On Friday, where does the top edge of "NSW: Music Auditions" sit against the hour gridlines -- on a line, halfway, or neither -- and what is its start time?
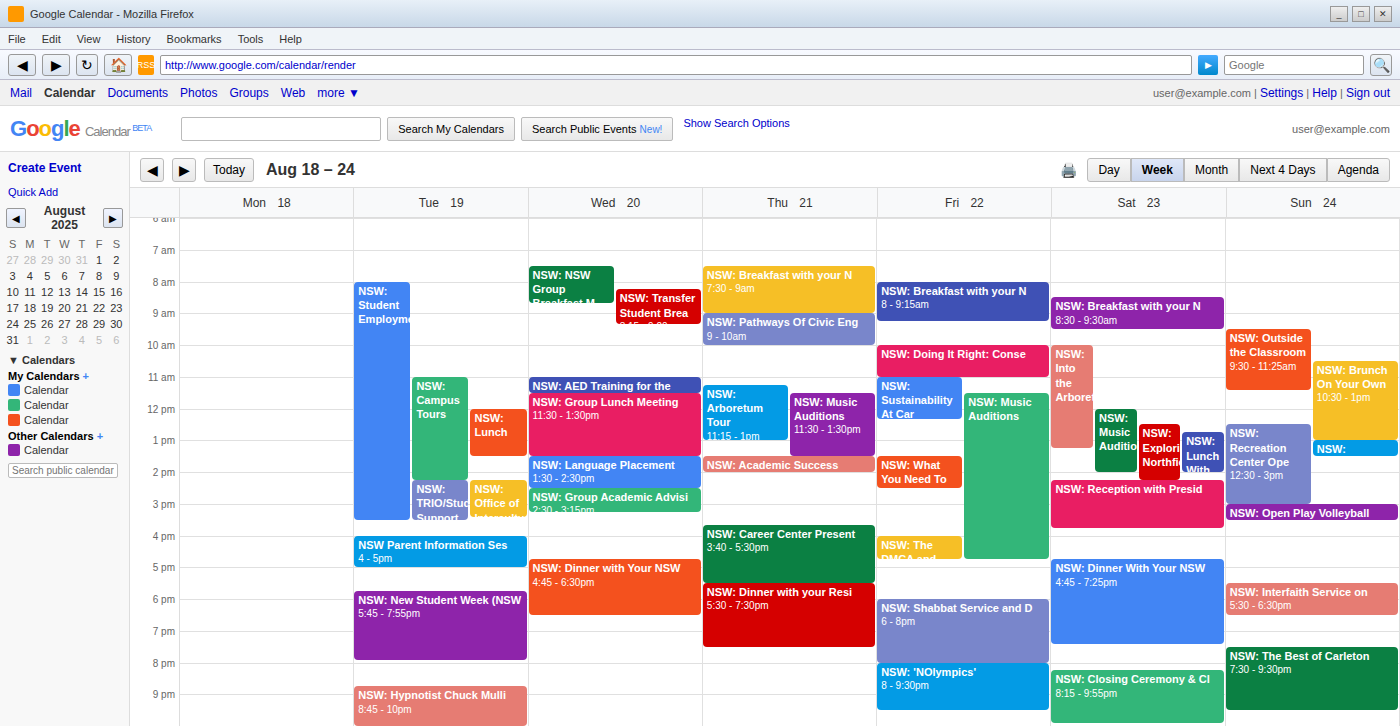
11:30 AM -- halfway between the 11 AM and 12 PM lines.